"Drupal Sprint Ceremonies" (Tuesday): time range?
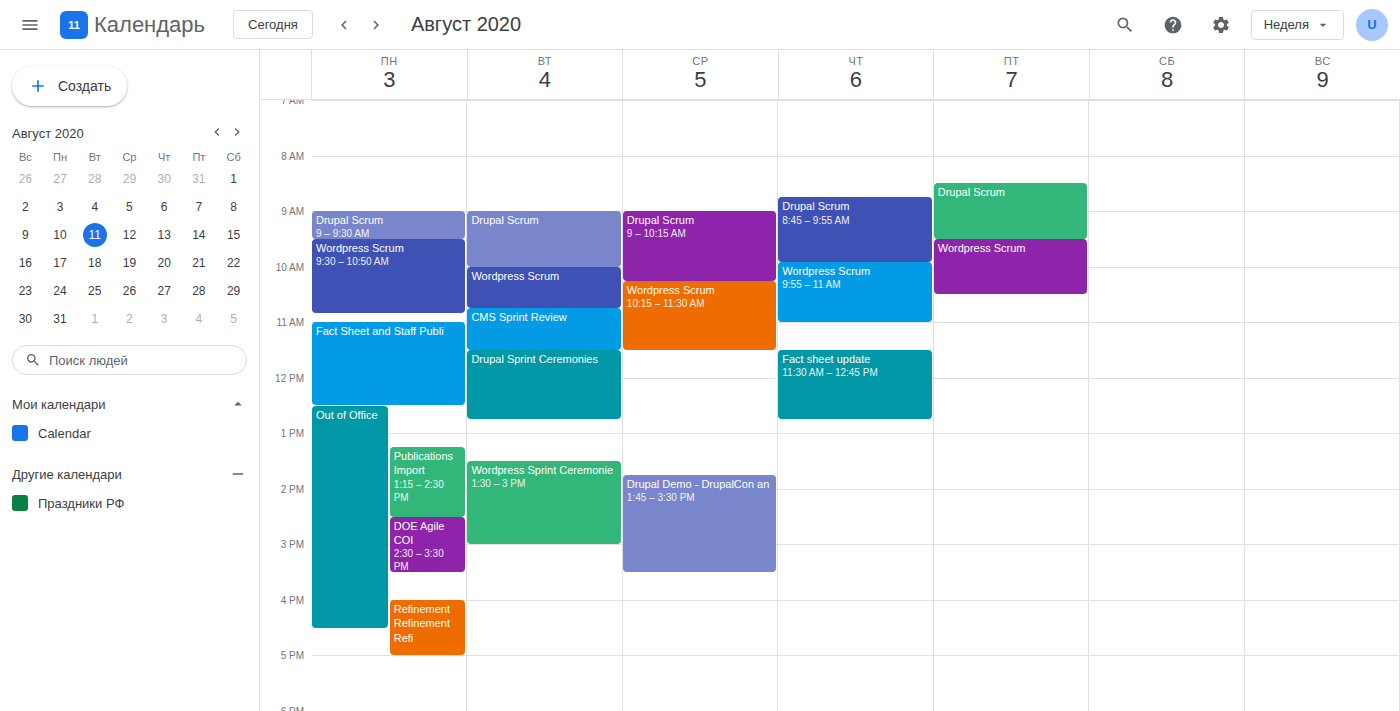
11:30 to 12:45